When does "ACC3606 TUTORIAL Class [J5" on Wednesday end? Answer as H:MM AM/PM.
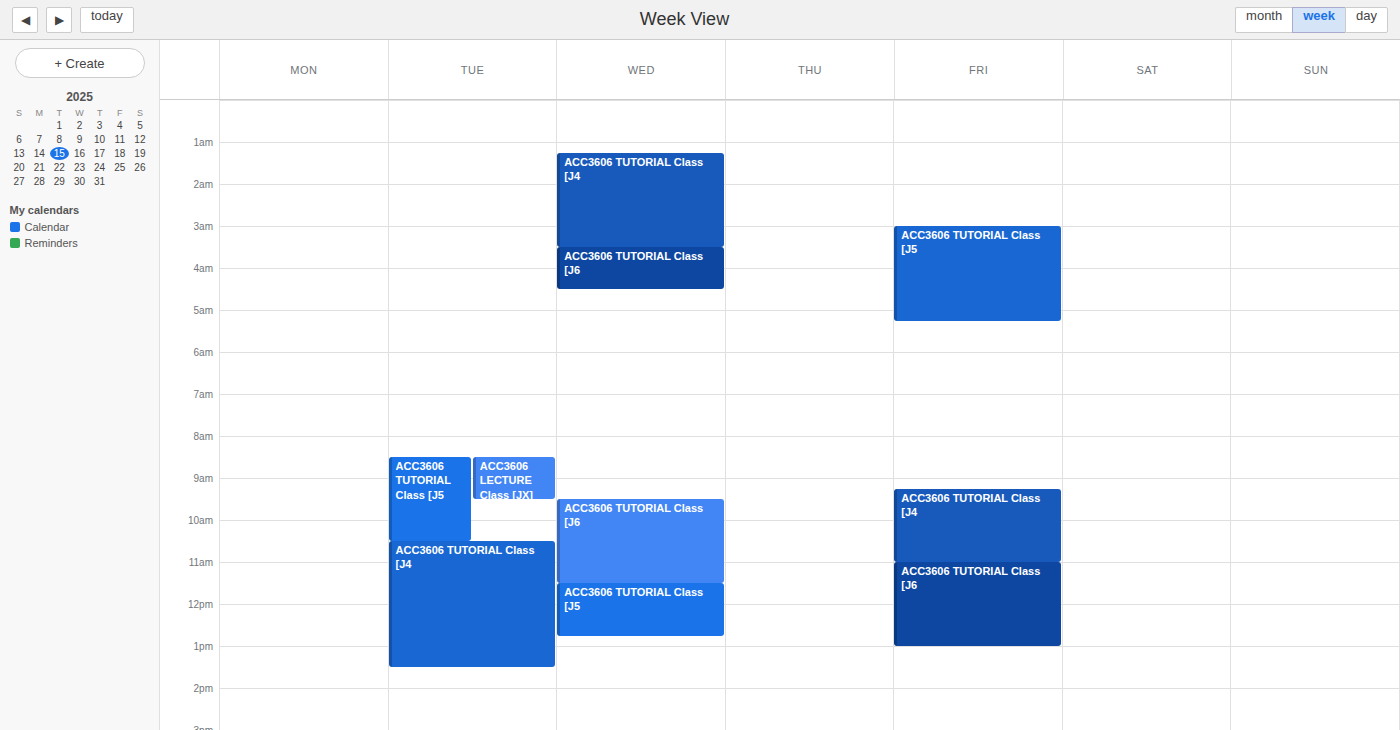
12:45 PM